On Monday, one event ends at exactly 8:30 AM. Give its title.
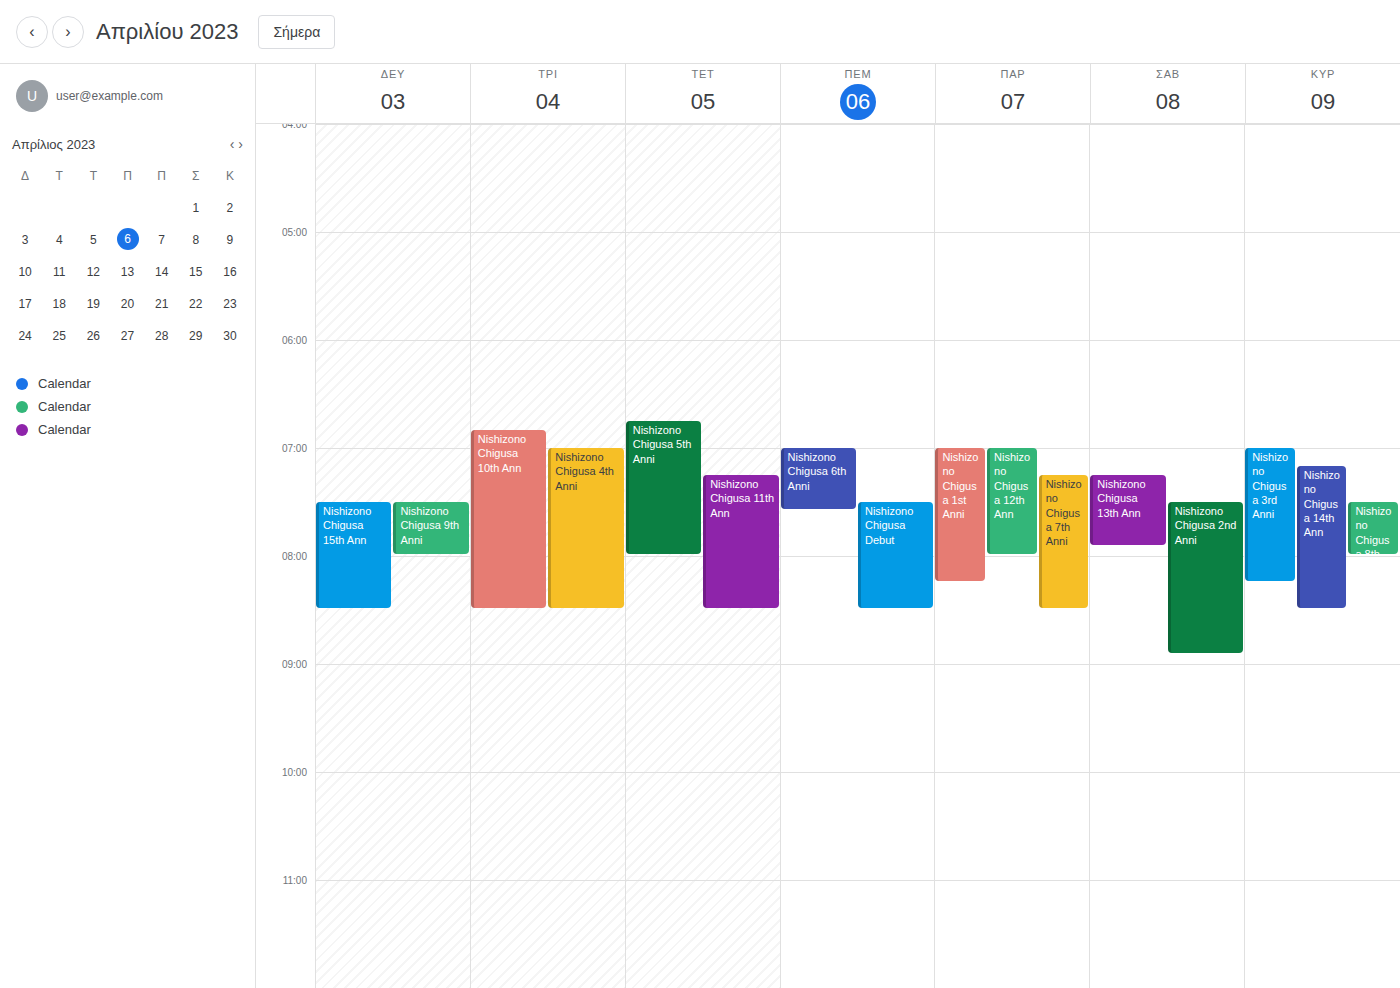
"Nishizono Chigusa 15th Ann"